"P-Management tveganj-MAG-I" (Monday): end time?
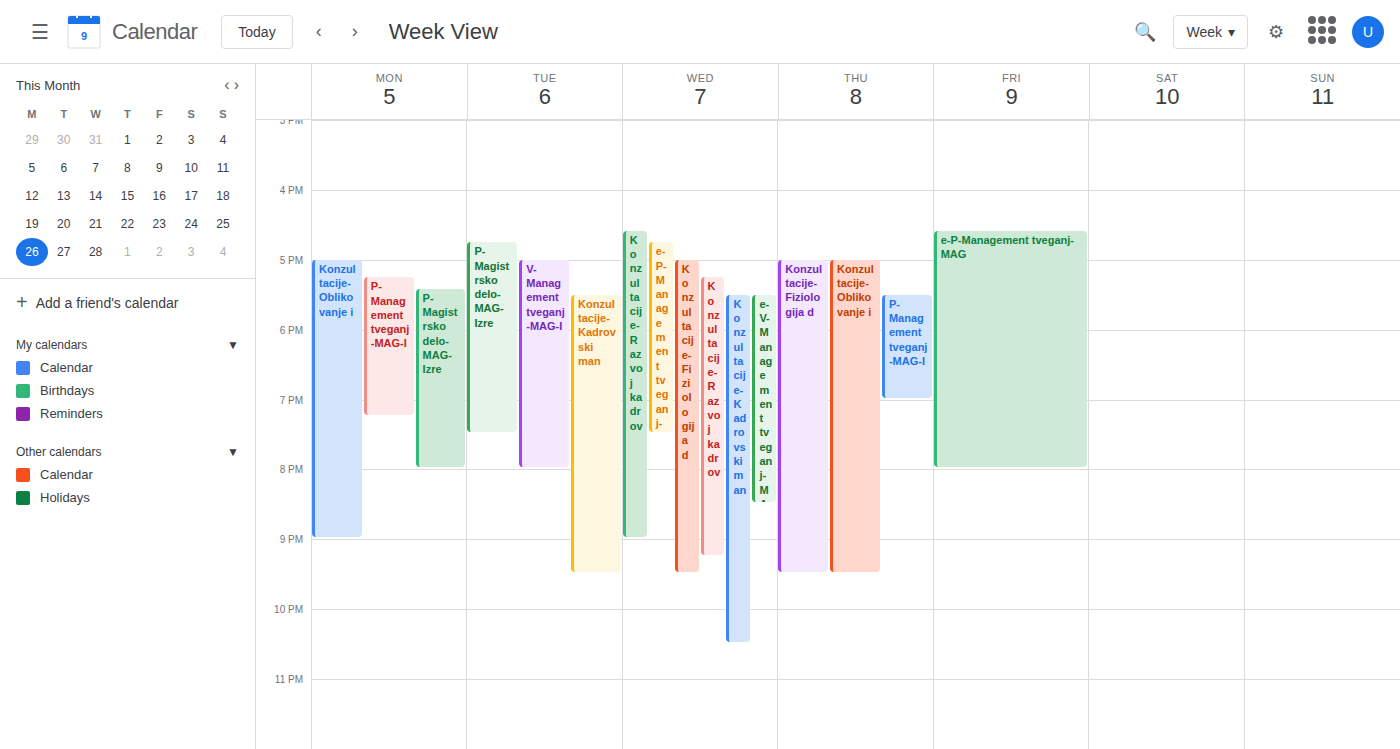
7:15 PM